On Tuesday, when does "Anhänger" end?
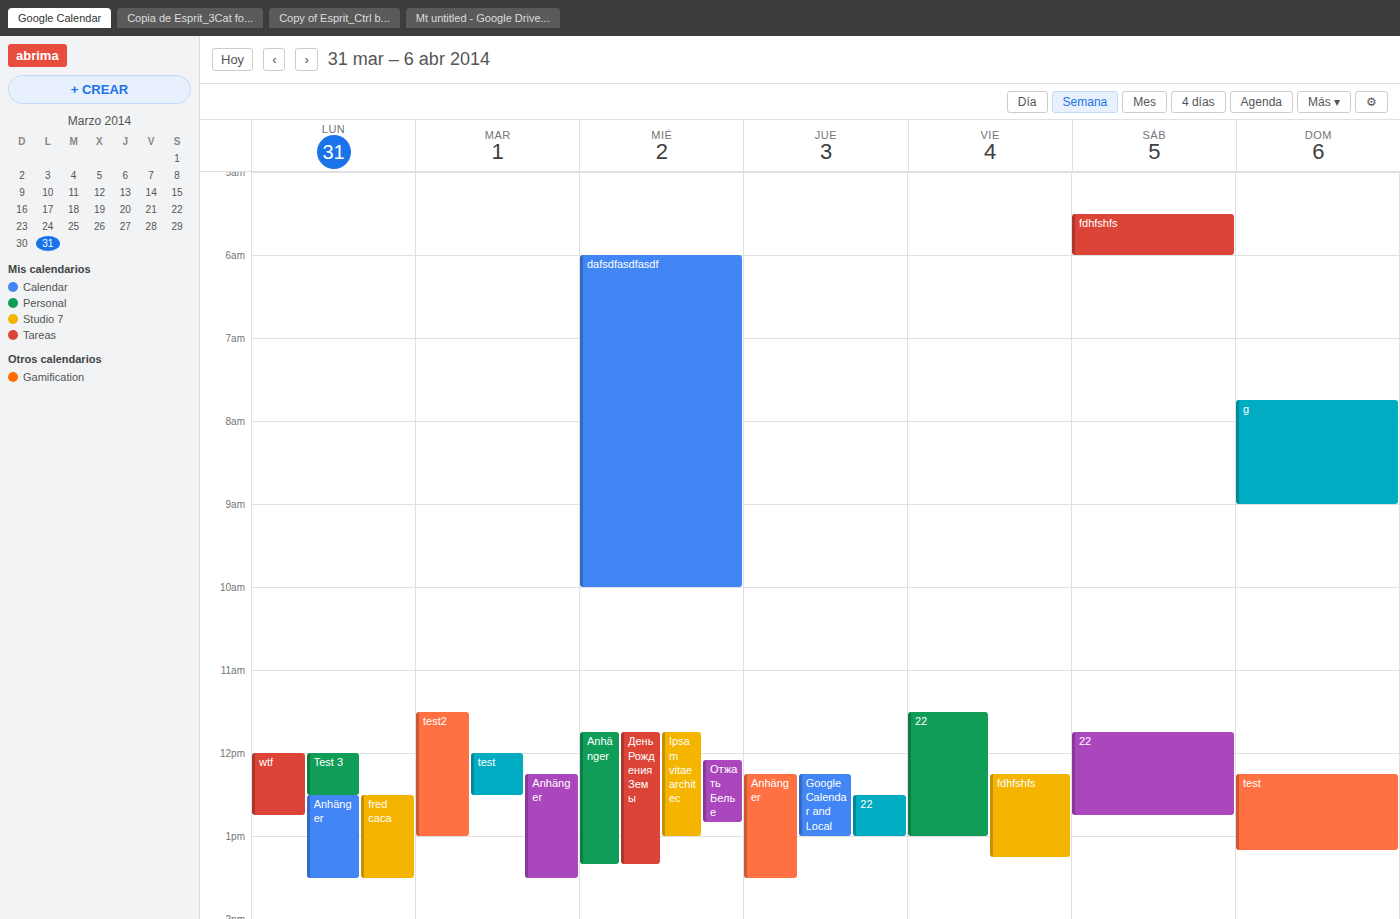
13:30